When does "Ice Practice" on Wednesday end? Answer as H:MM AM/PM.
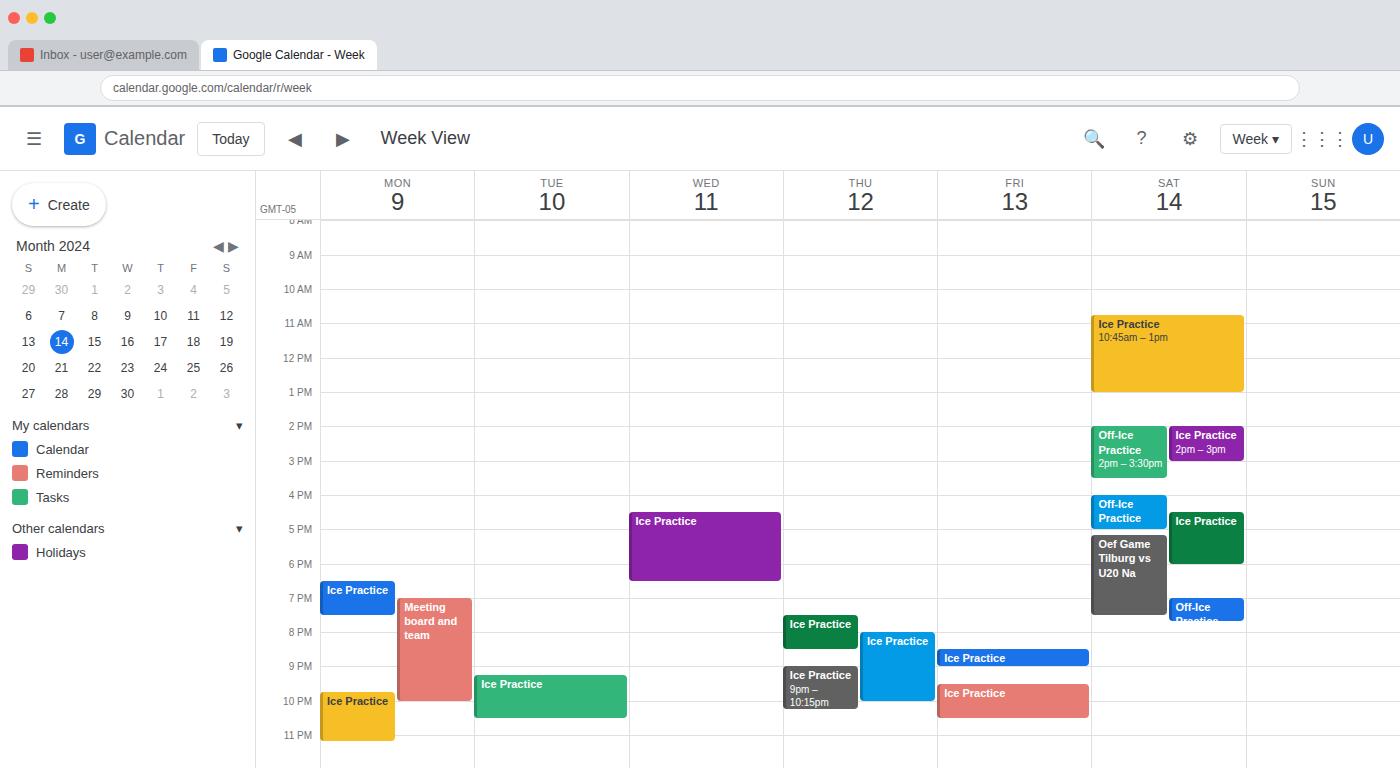
6:30 PM